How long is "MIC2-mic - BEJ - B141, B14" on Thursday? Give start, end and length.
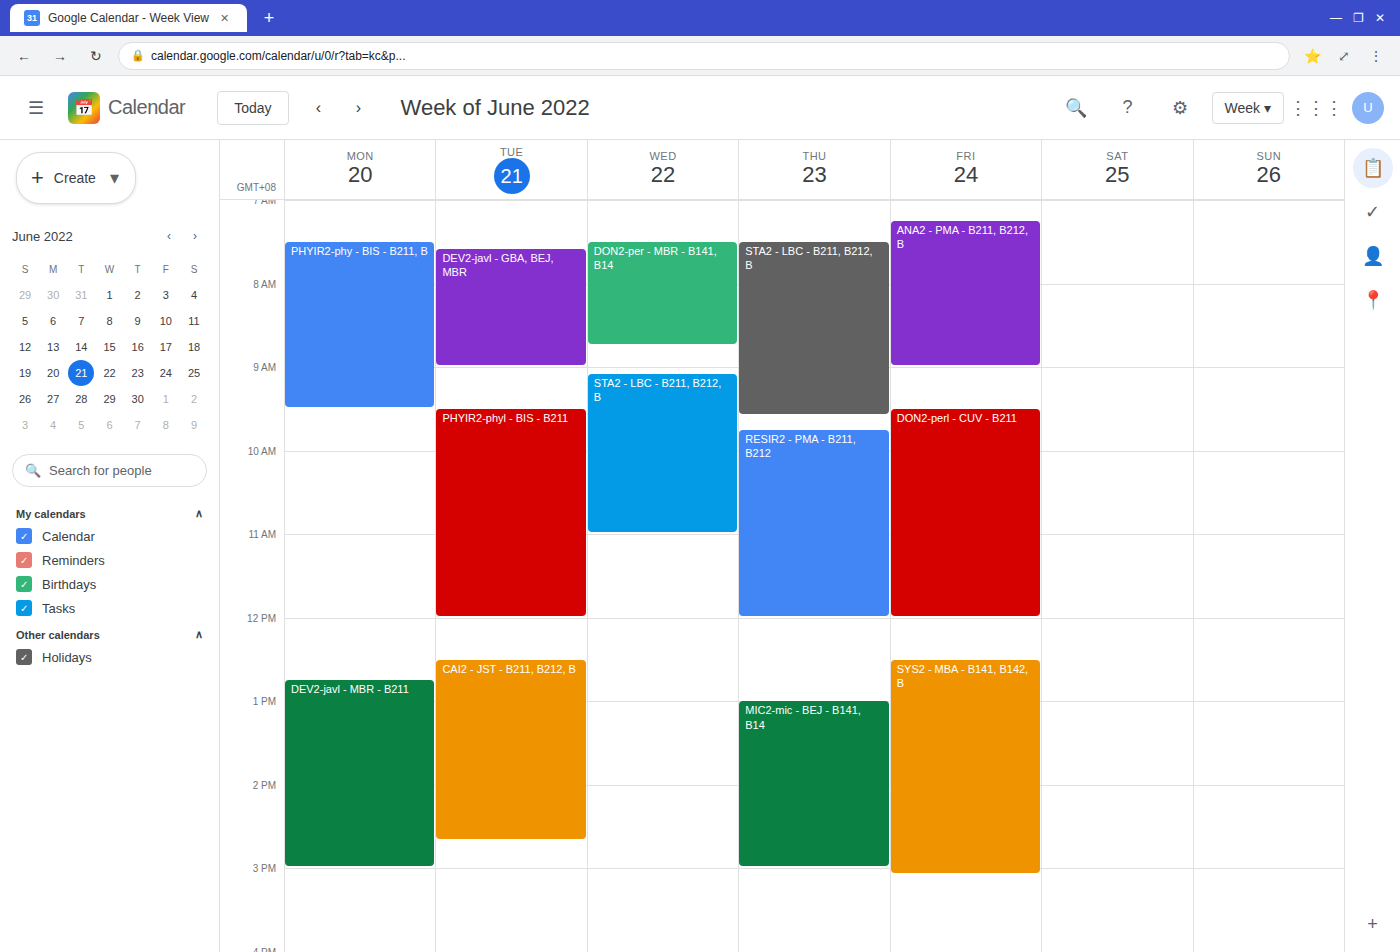
1:00 PM to 3:00 PM, 2 hours